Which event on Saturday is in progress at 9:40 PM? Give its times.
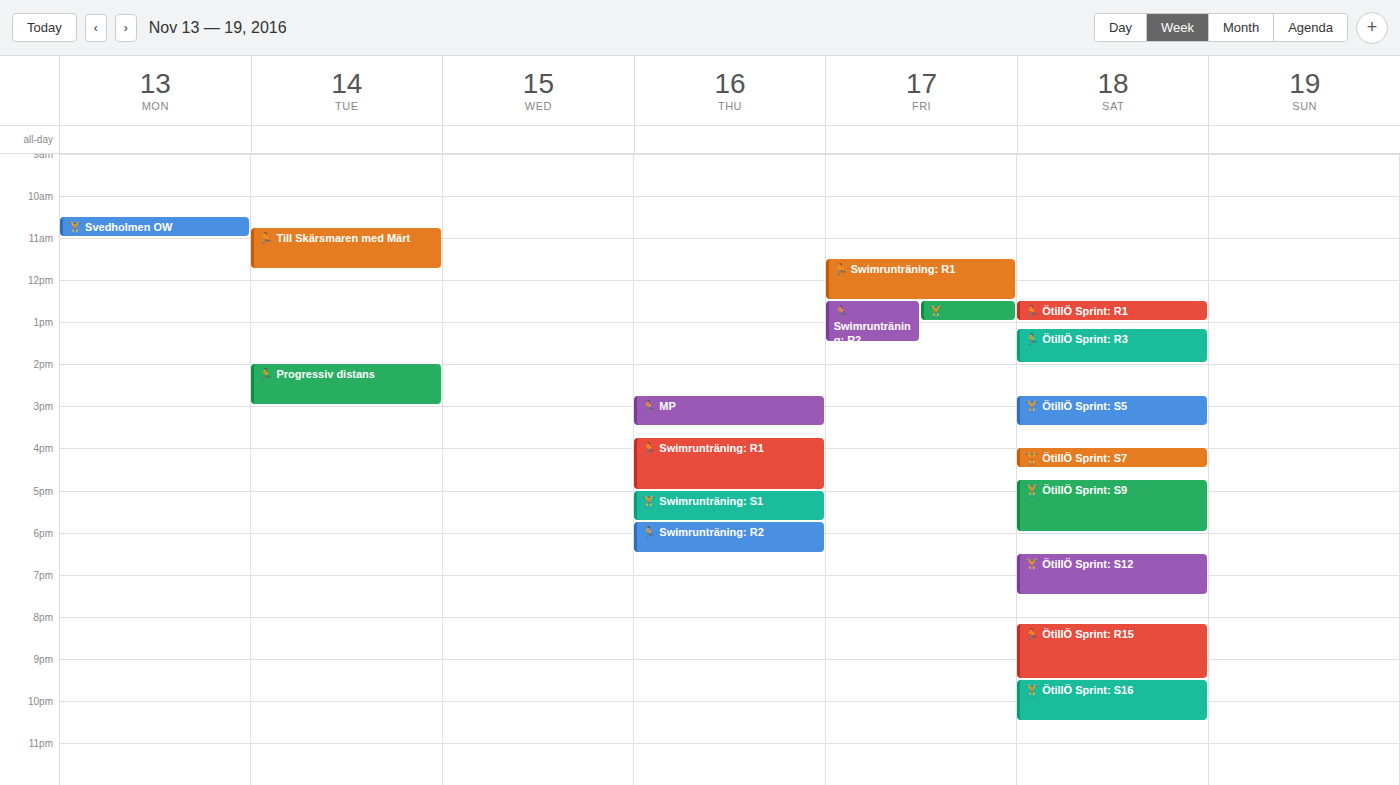
"🏋️ ÖtillÖ Sprint: S16", 9:30 PM to 10:30 PM